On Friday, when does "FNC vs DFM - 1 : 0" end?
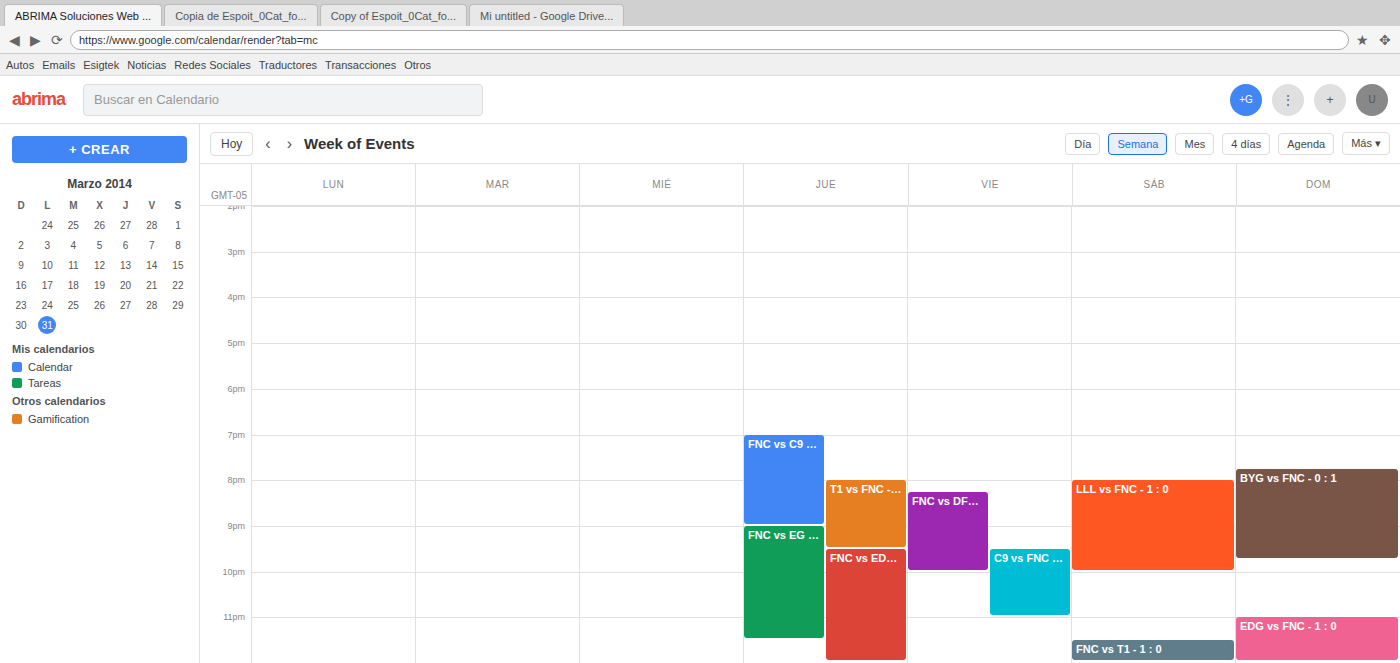
22:00